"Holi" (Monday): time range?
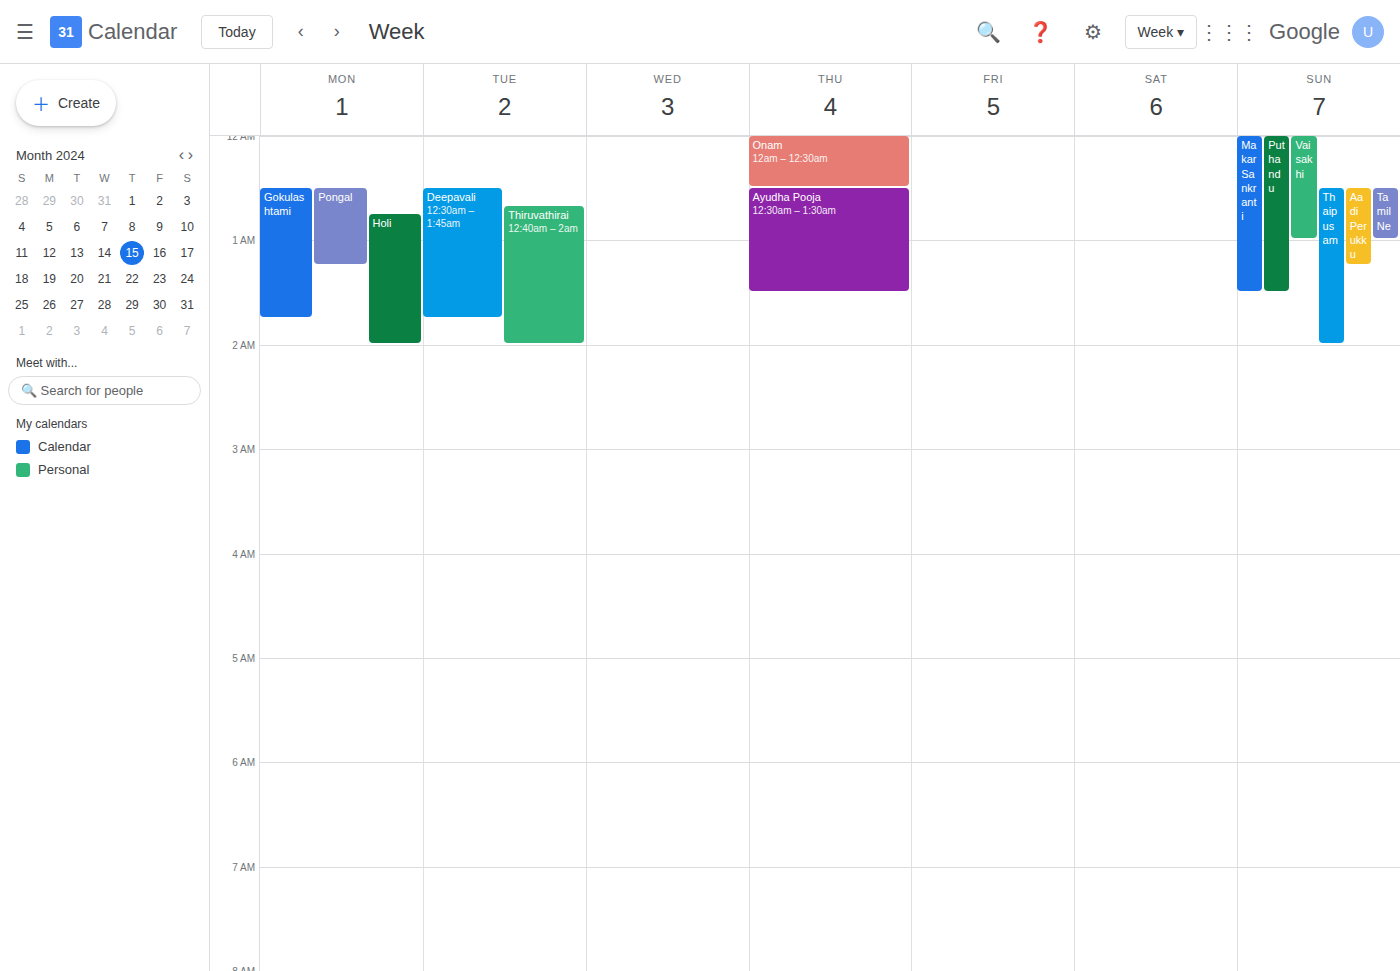
12:45 AM to 2:00 AM